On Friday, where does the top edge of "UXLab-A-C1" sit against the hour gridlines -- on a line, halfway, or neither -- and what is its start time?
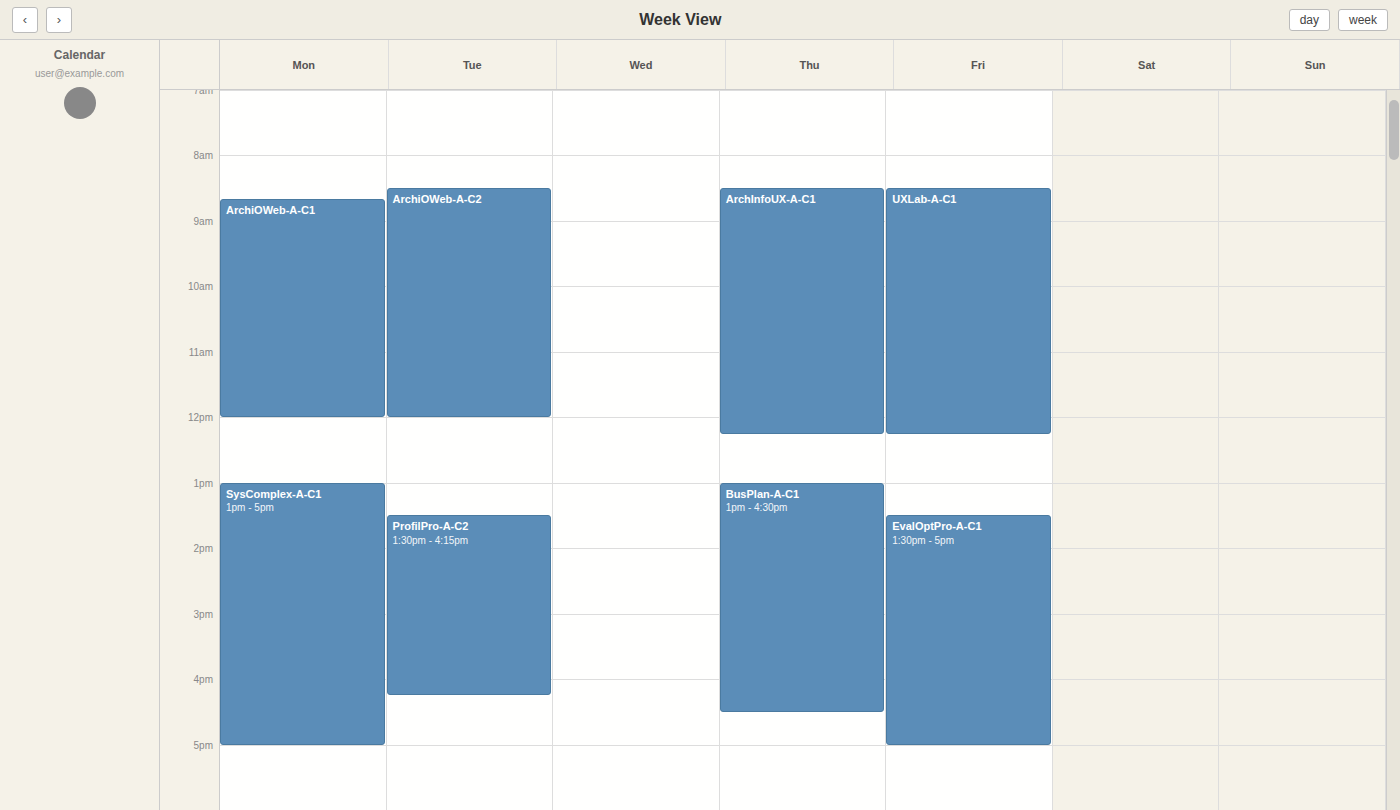
8:30 AM -- halfway between the 8 AM and 9 AM lines.